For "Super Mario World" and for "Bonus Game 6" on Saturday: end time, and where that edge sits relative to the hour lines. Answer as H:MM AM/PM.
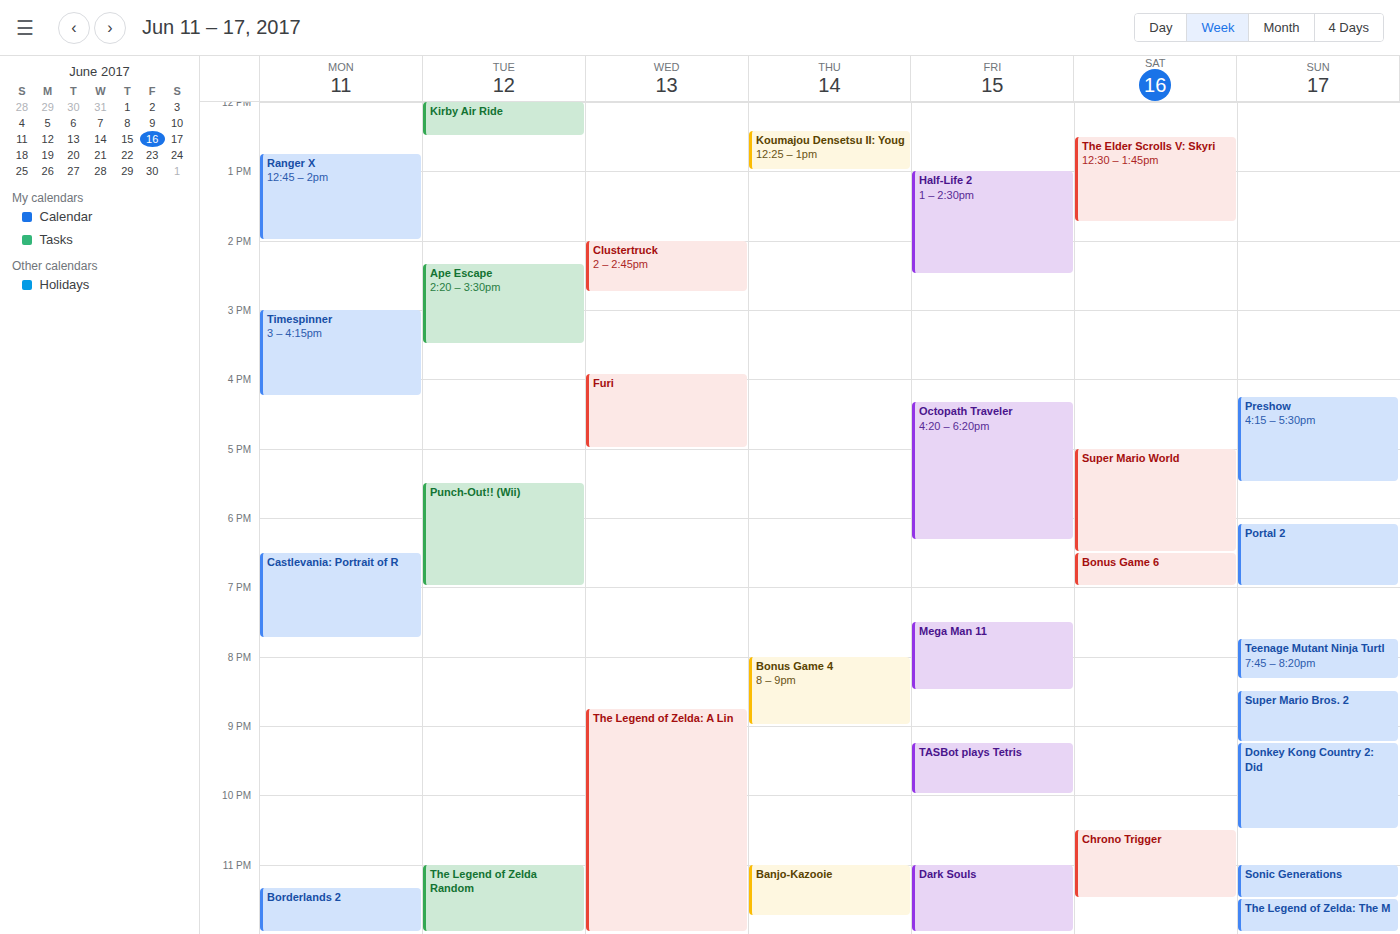
"Super Mario World": 6:30 PM, halfway between the 6 PM and 7 PM lines. "Bonus Game 6": 7:00 PM, exactly on the 7 PM line.